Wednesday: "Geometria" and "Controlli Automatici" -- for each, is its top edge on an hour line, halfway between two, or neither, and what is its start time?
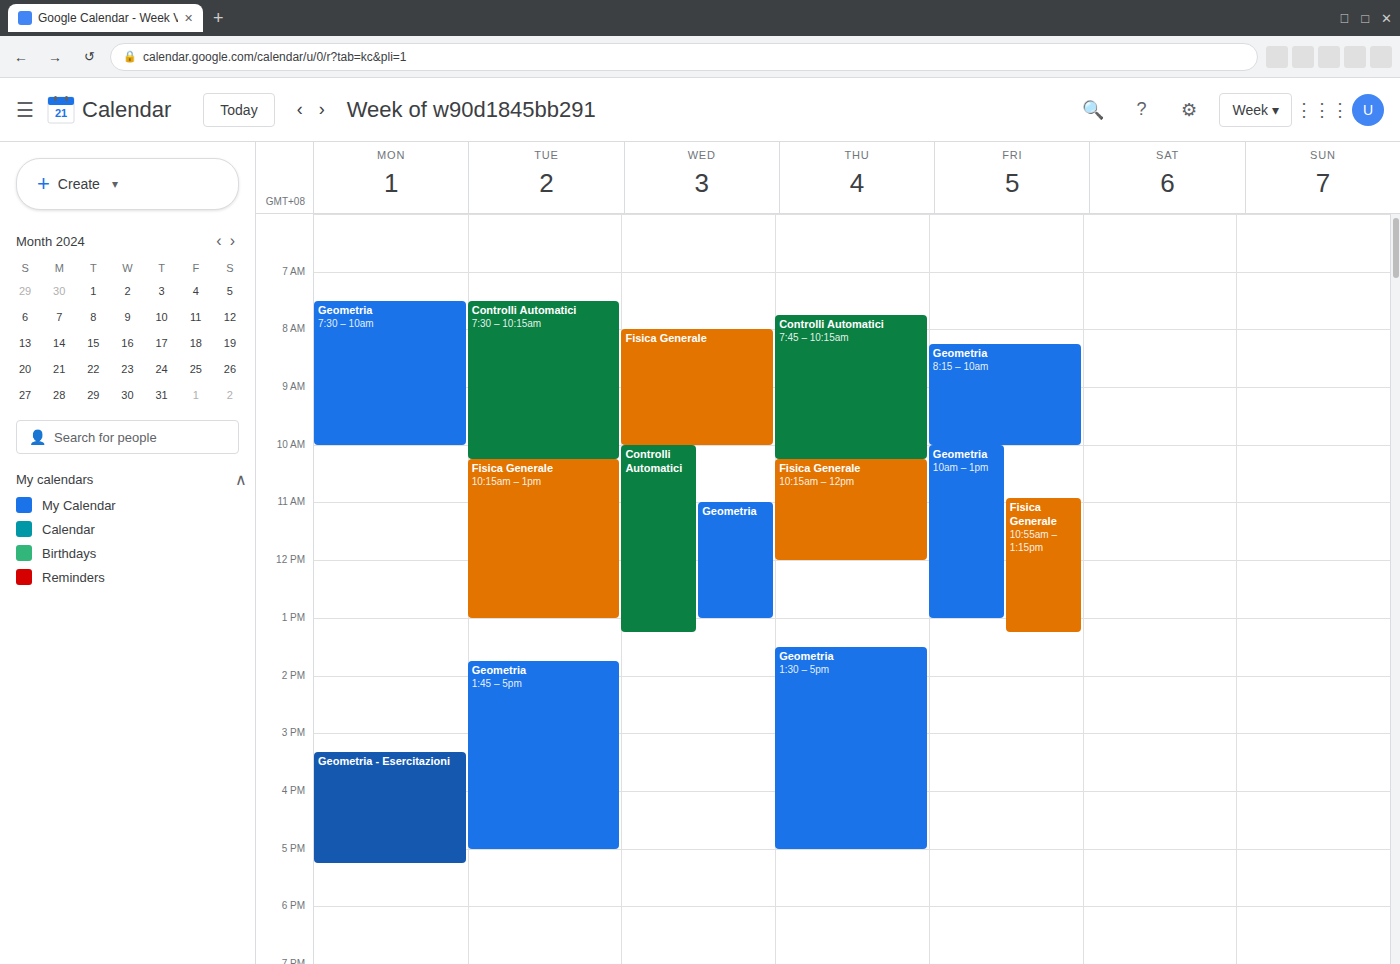
"Geometria": 11:00 AM, exactly on the 11 AM line. "Controlli Automatici": 10:00 AM, exactly on the 10 AM line.